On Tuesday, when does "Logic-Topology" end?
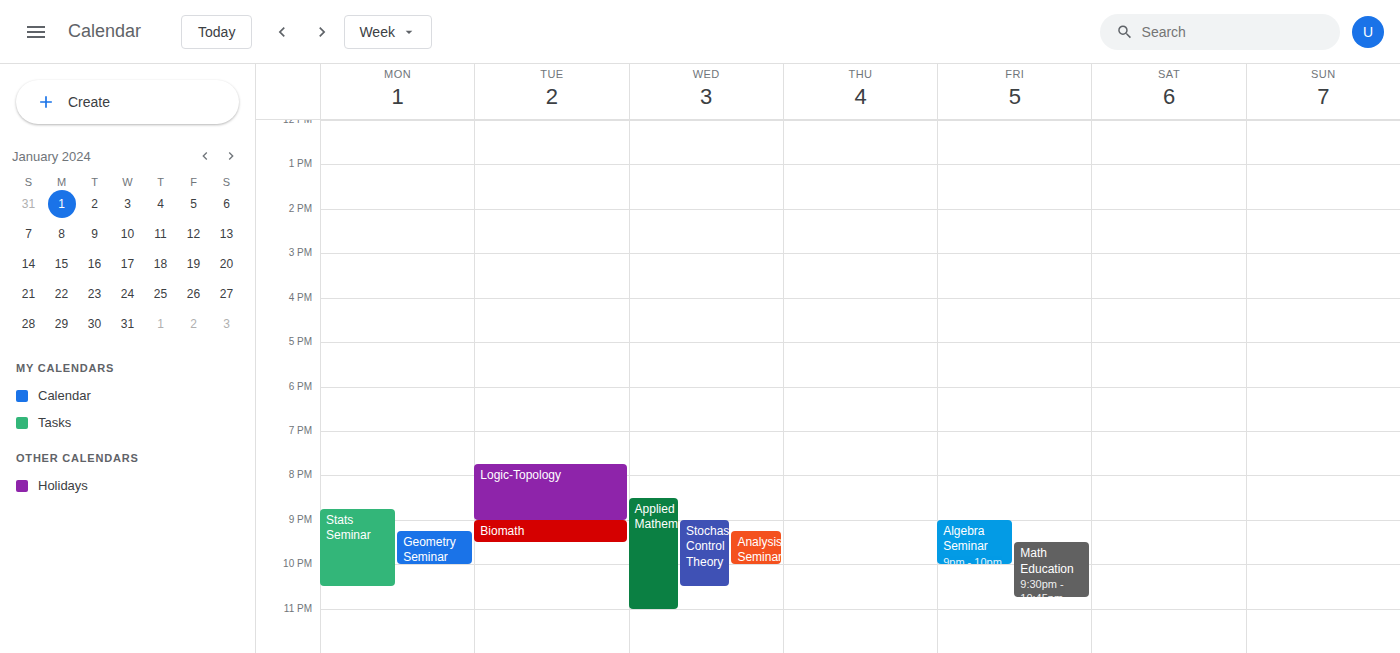
9:00 PM